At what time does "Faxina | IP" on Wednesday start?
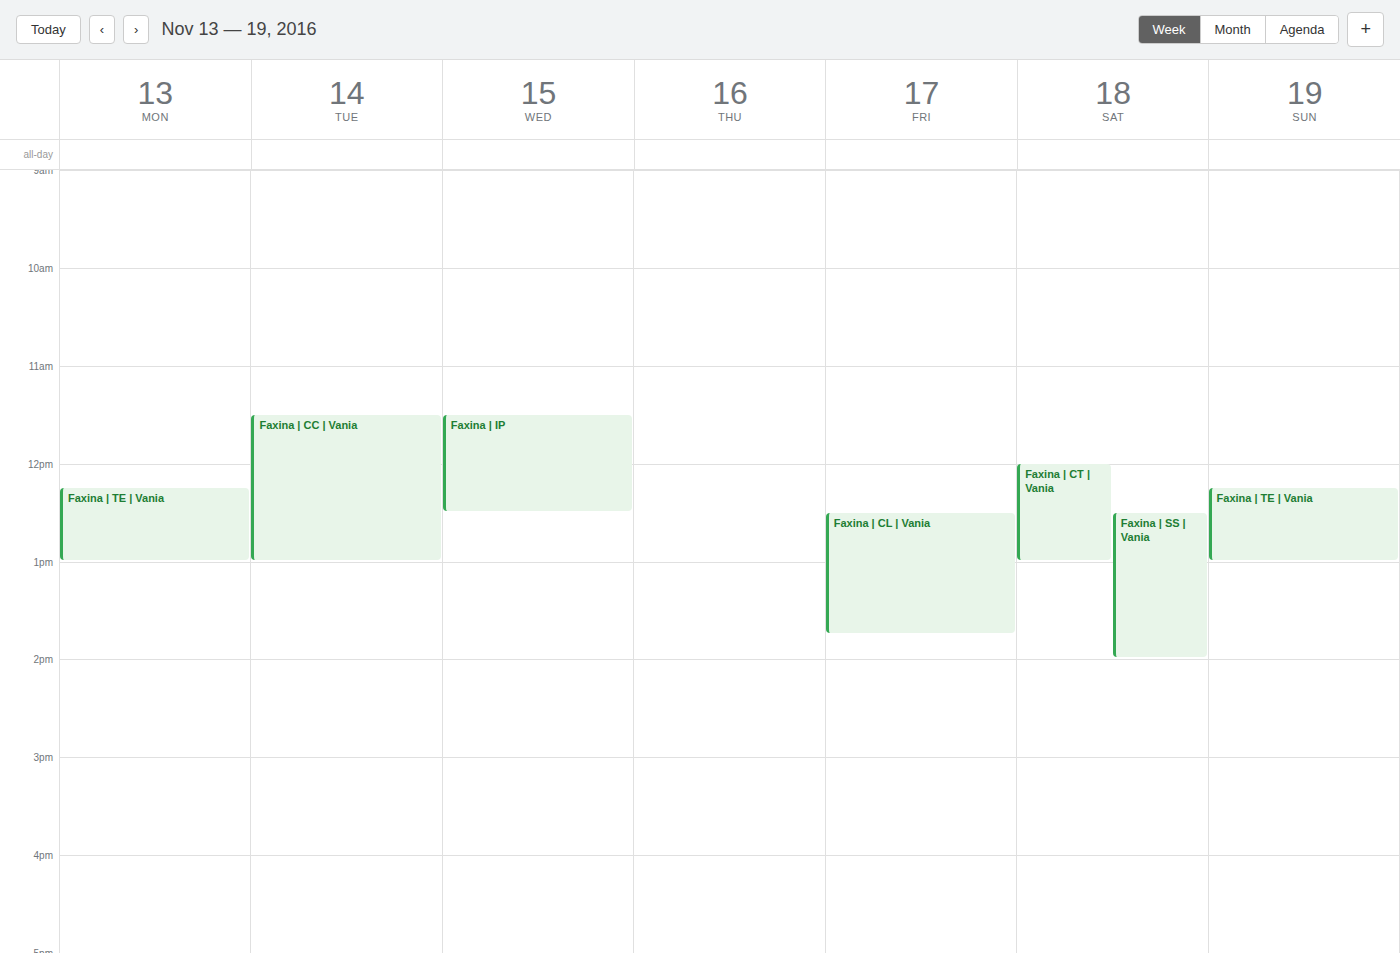
11:30 AM